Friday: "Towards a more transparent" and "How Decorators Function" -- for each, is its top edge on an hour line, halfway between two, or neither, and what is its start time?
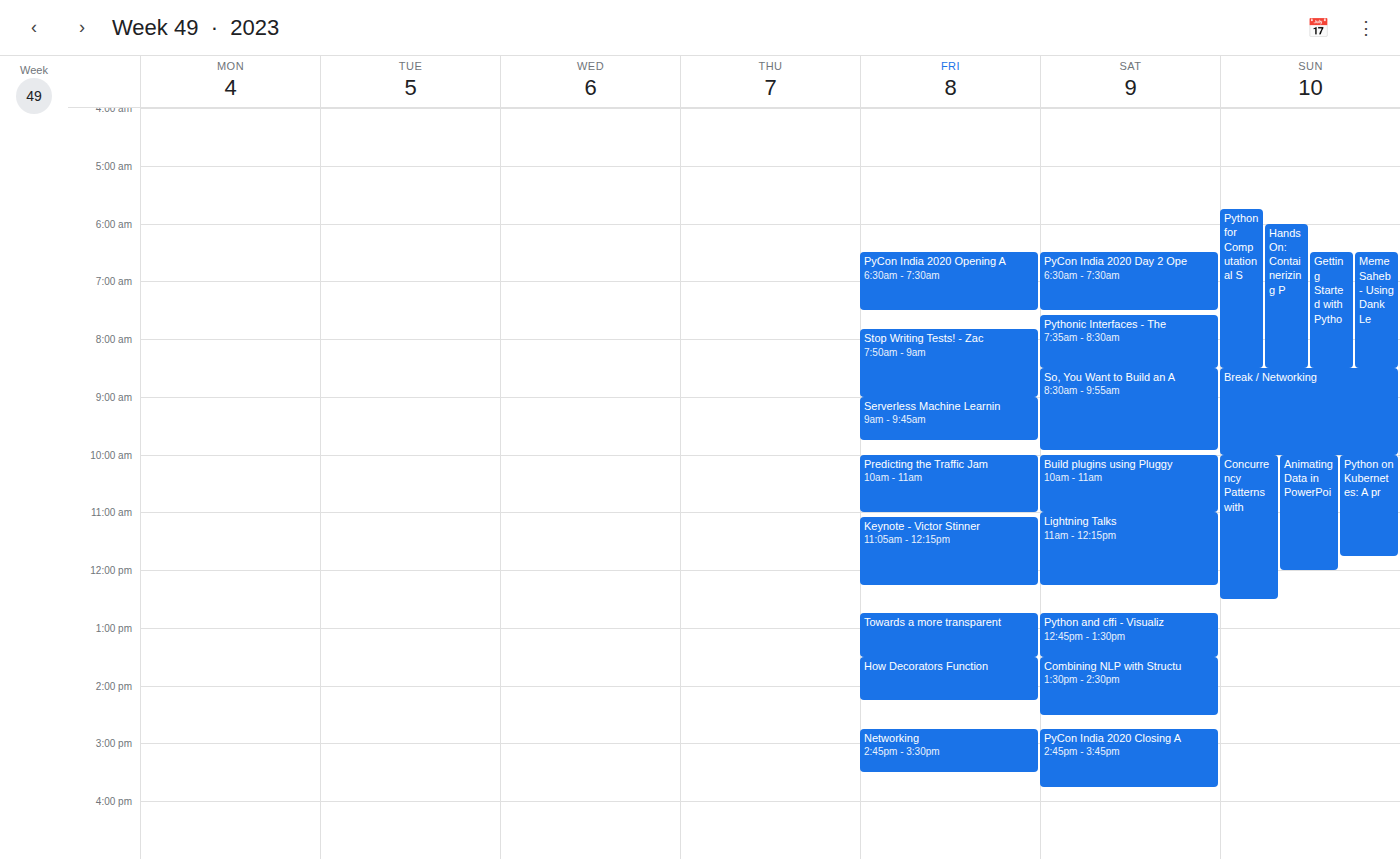
"Towards a more transparent": 12:45 PM, neither: three quarters of the way from the 12 PM line to the 1 PM line. "How Decorators Function": 1:30 PM, halfway between the 1 PM and 2 PM lines.